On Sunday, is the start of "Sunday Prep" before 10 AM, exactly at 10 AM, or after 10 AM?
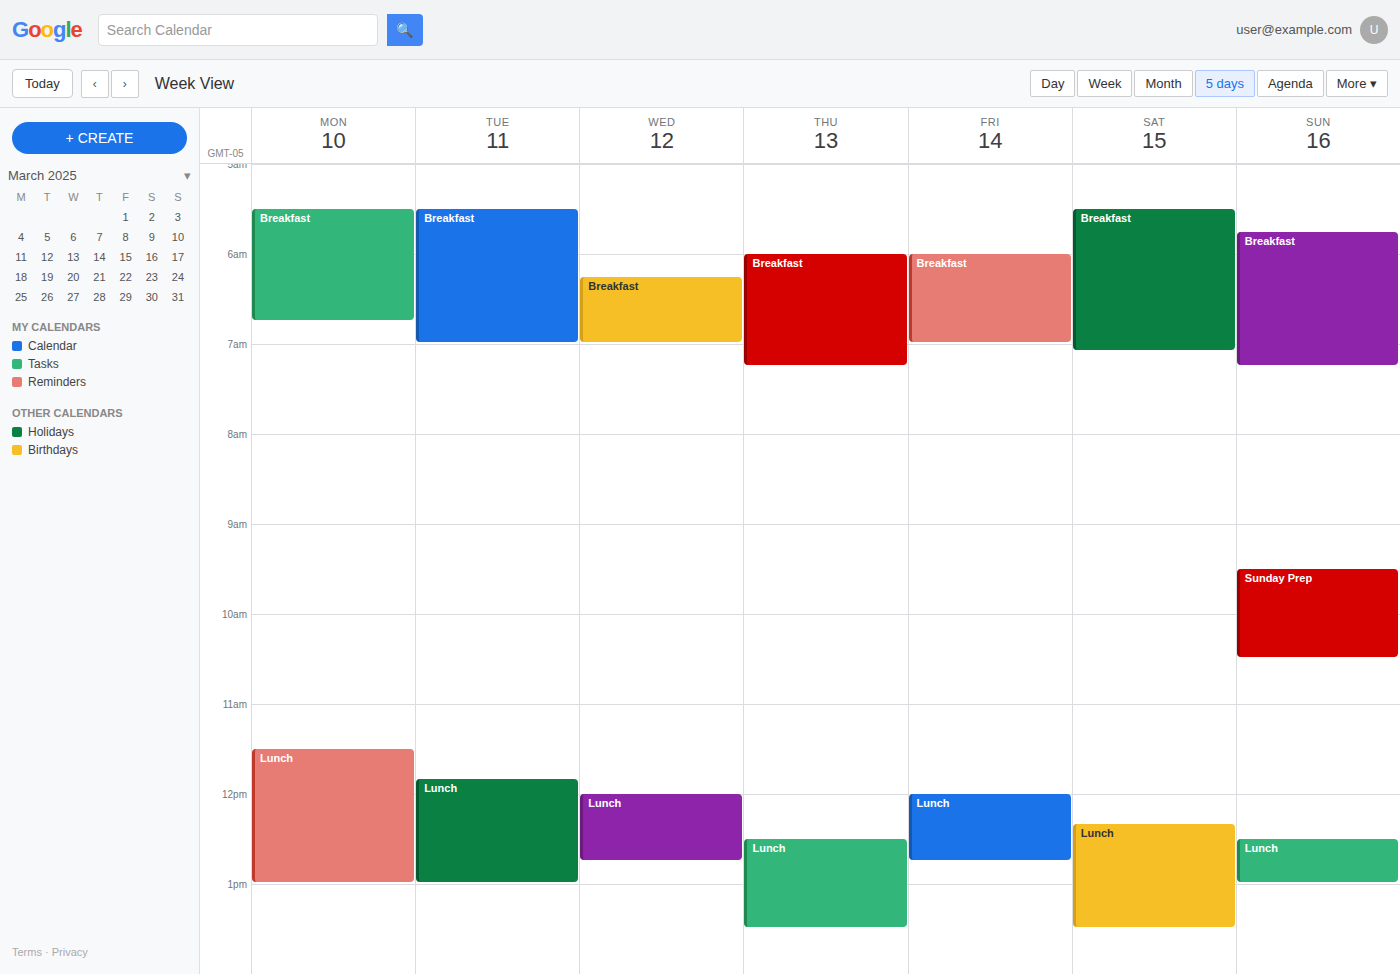
9:30 AM -- before 10 AM, 30 minutes above the 10 AM line.